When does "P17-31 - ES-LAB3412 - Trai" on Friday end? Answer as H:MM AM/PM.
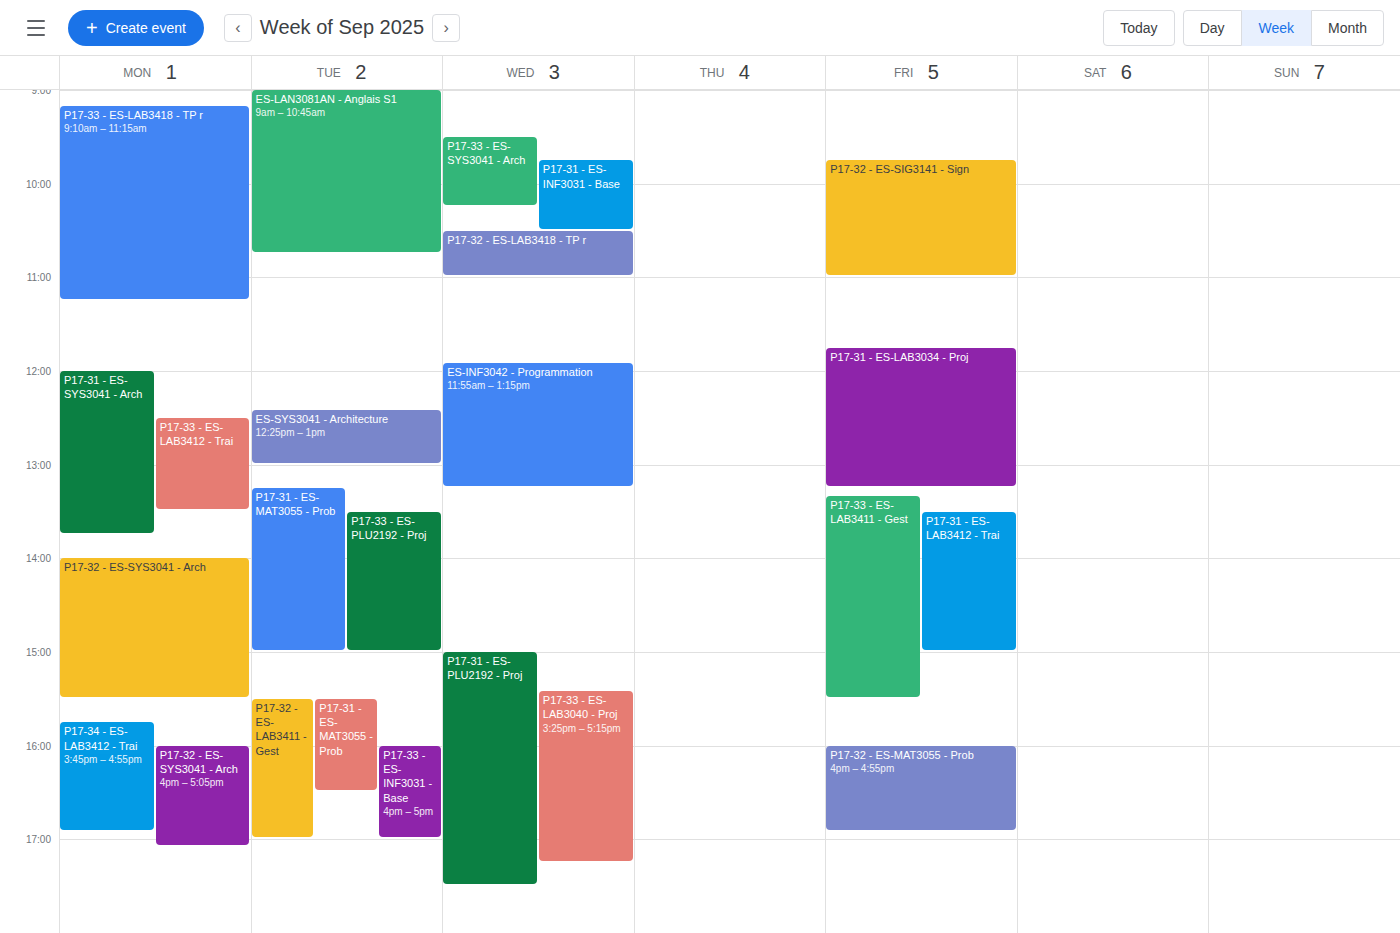
3:00 PM